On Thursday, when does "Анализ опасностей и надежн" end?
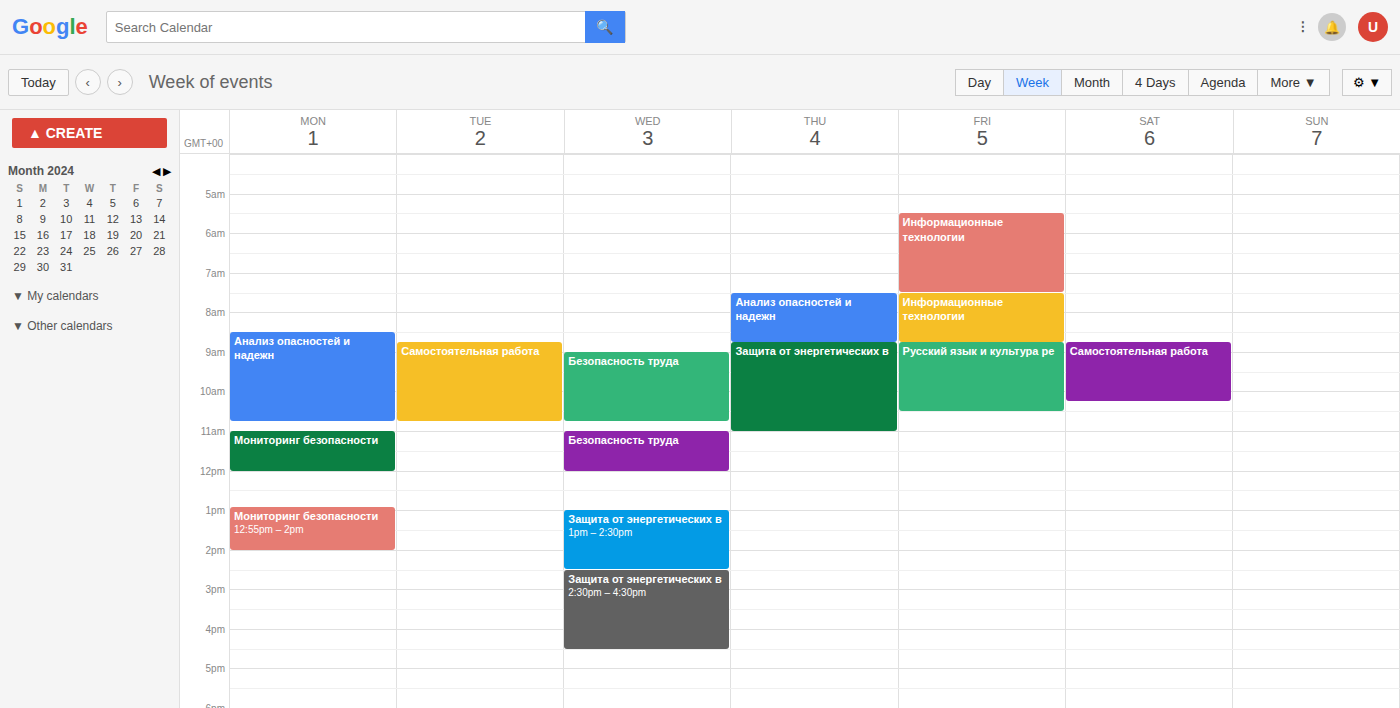
08:45